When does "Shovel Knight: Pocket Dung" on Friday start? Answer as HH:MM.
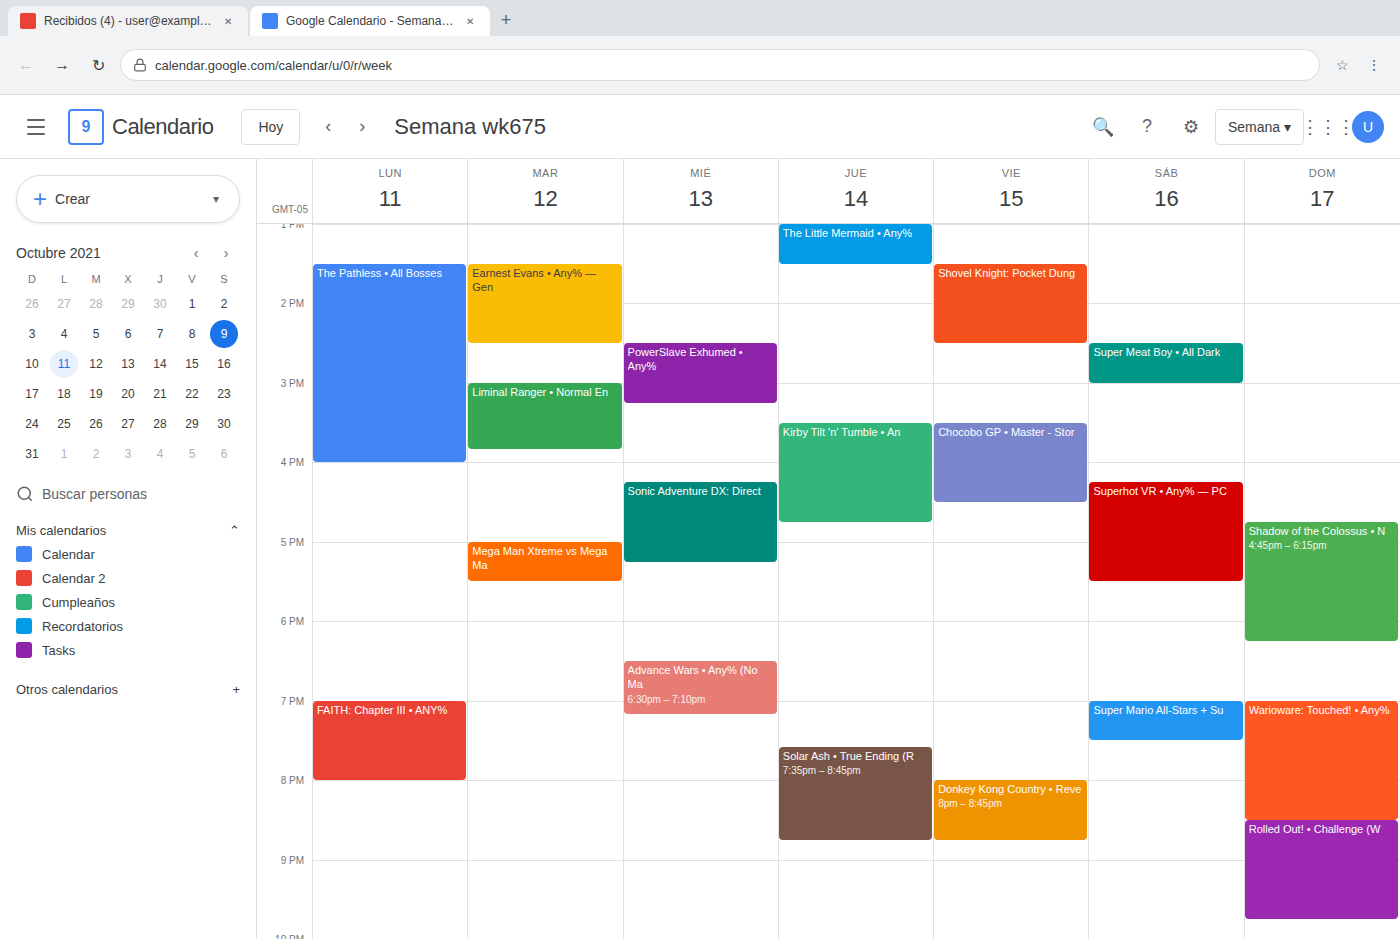
13:30